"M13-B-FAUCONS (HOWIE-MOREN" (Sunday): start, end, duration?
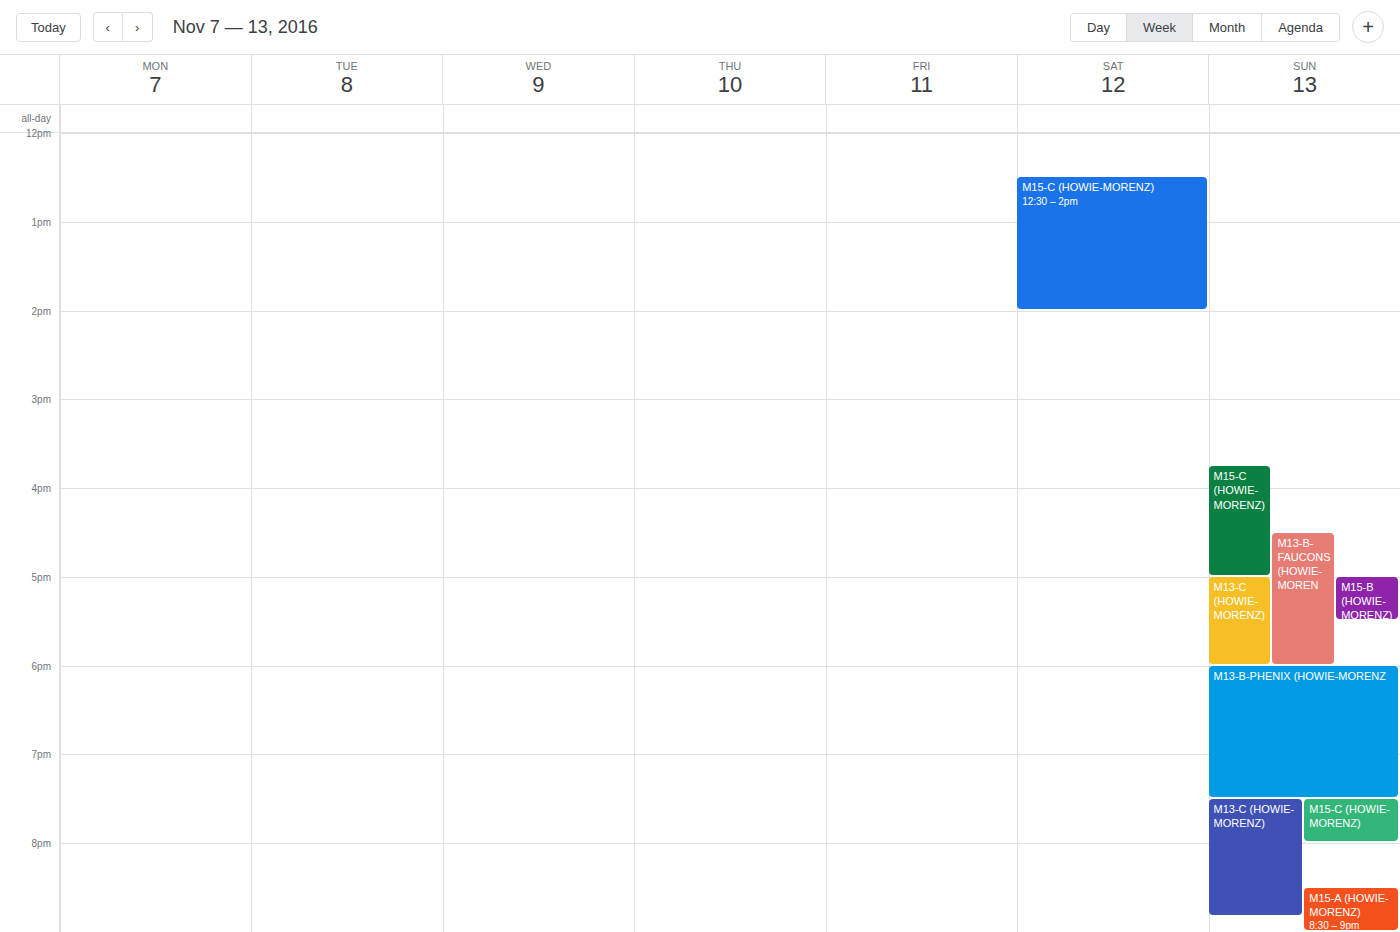
4:30 PM to 6:00 PM, 1 hour 30 minutes